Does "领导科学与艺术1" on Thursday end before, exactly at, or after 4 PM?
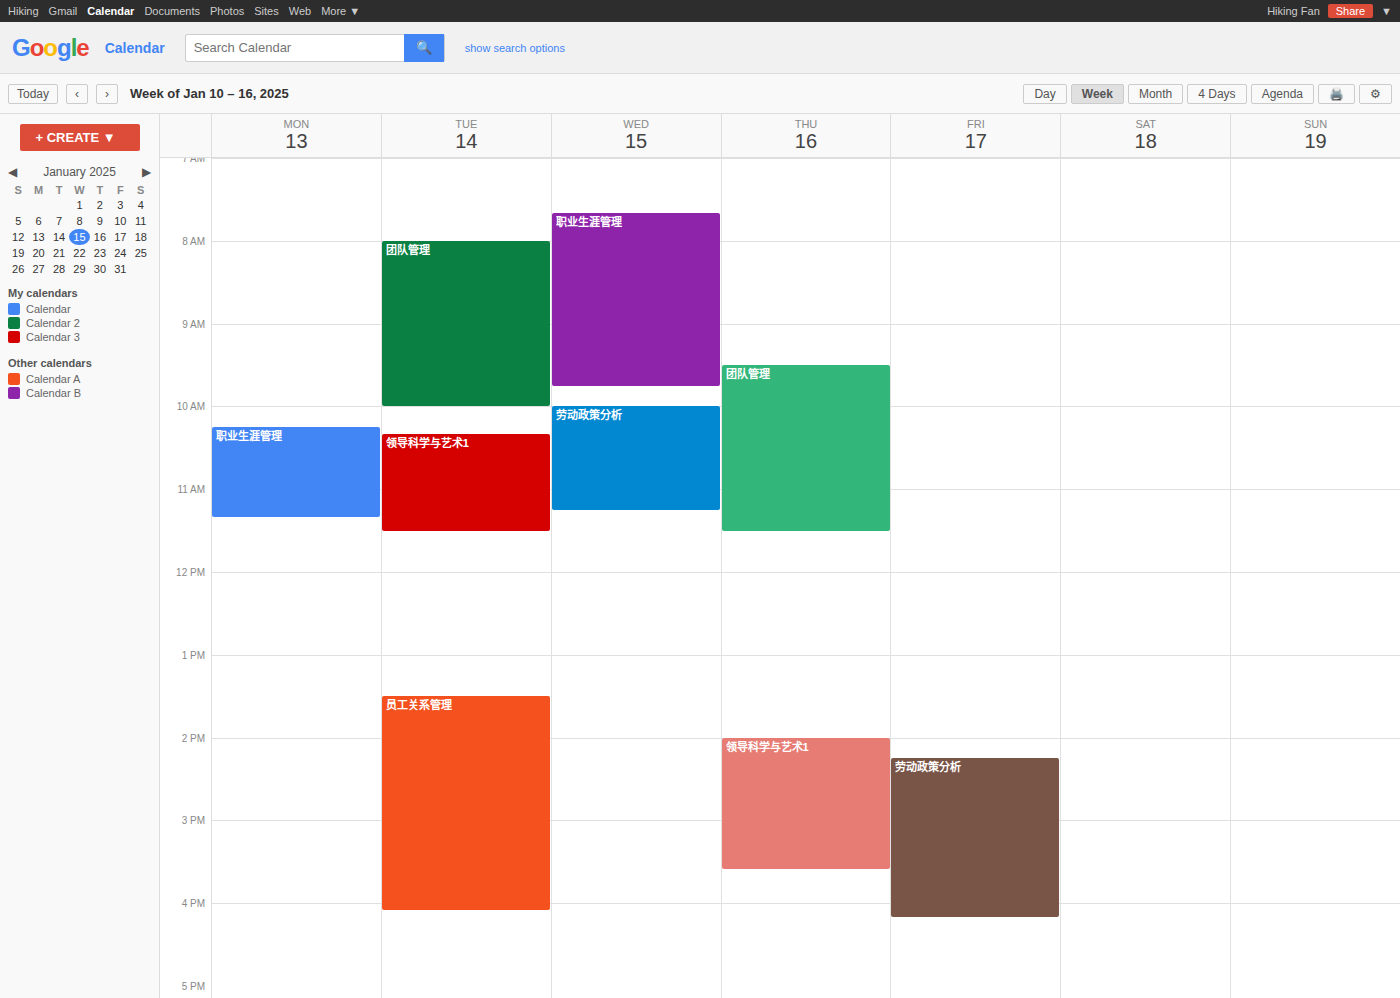
3:35 PM -- before 4 PM, 25 minutes above the 4 PM line.